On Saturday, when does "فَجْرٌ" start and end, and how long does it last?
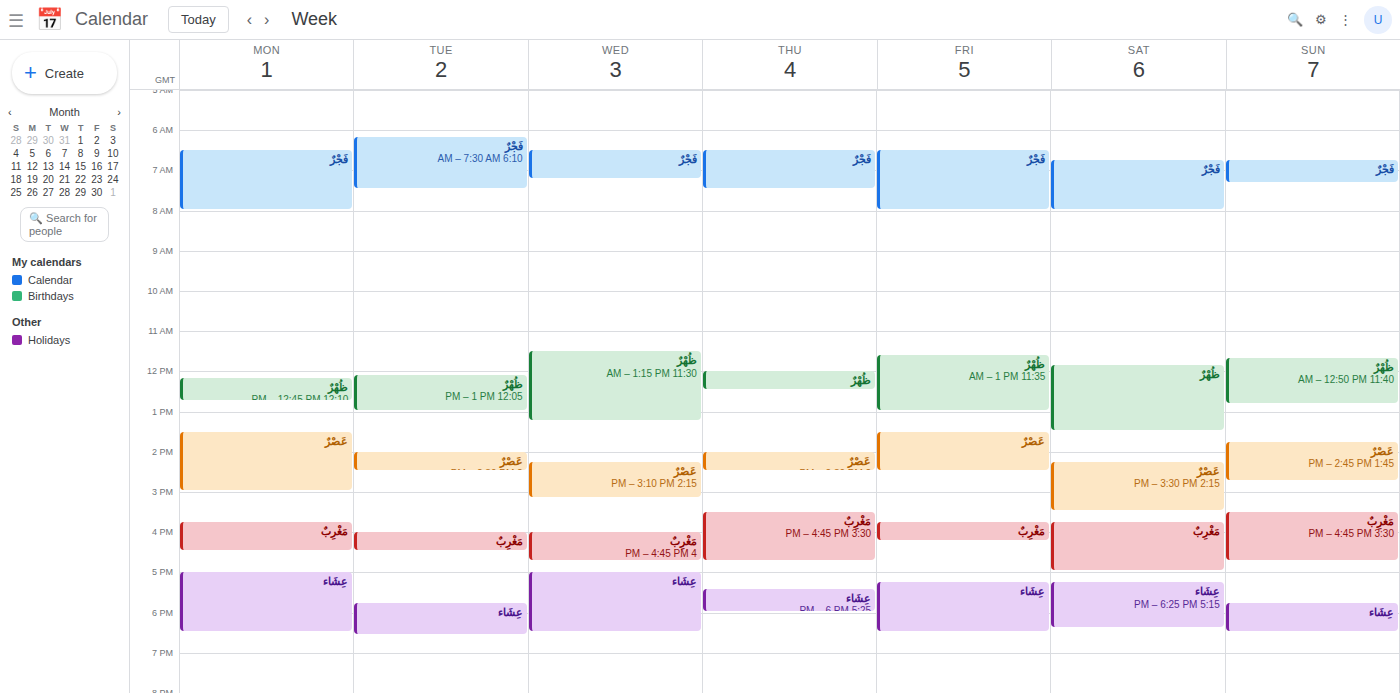
6:45 AM to 8:00 AM, 1 hour 15 minutes